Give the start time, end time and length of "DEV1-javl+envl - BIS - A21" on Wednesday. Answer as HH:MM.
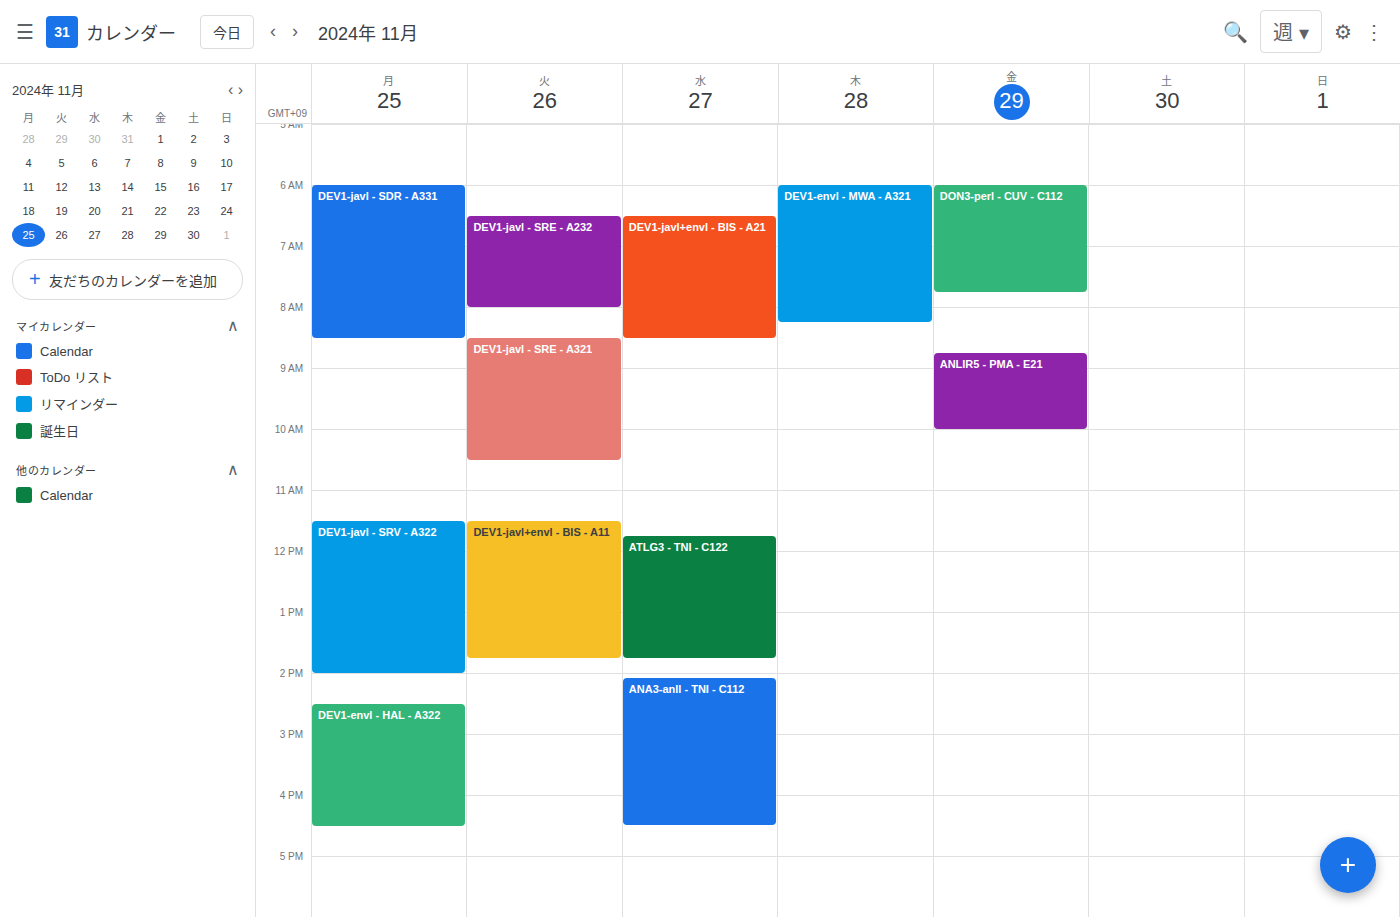
06:30 to 08:30, 2 hours